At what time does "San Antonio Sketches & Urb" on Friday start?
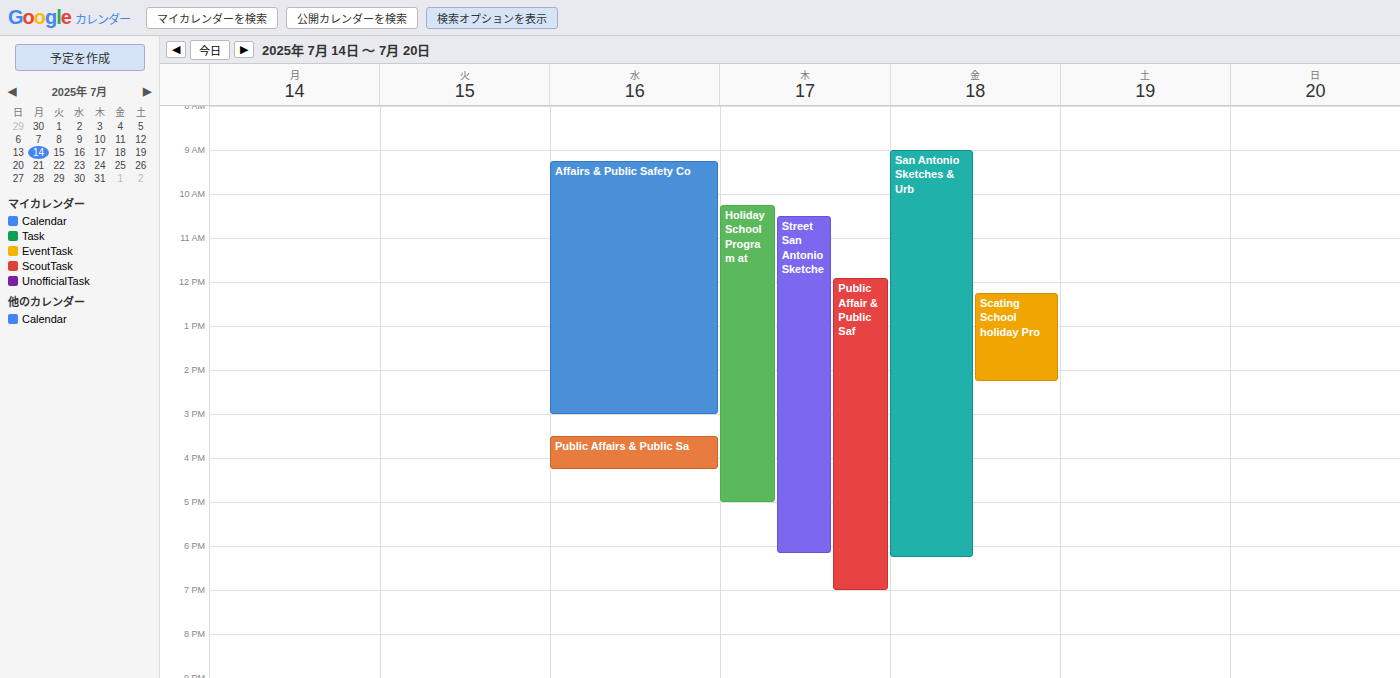
9:00 AM